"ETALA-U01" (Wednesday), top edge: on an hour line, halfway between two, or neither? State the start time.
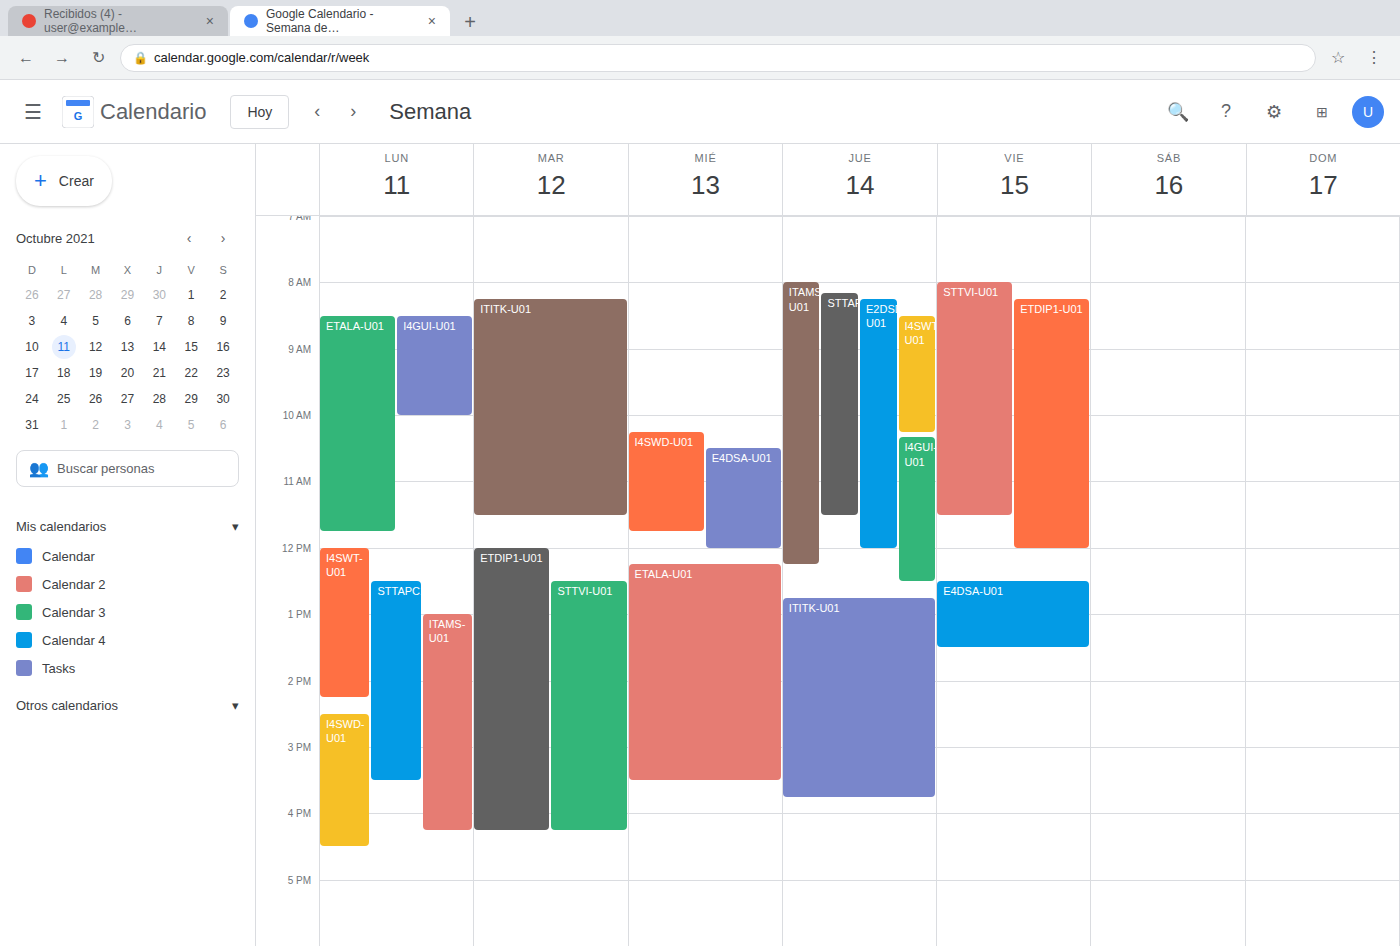
12:15 PM -- neither: a quarter of the way from the 12 PM line to the 1 PM line.